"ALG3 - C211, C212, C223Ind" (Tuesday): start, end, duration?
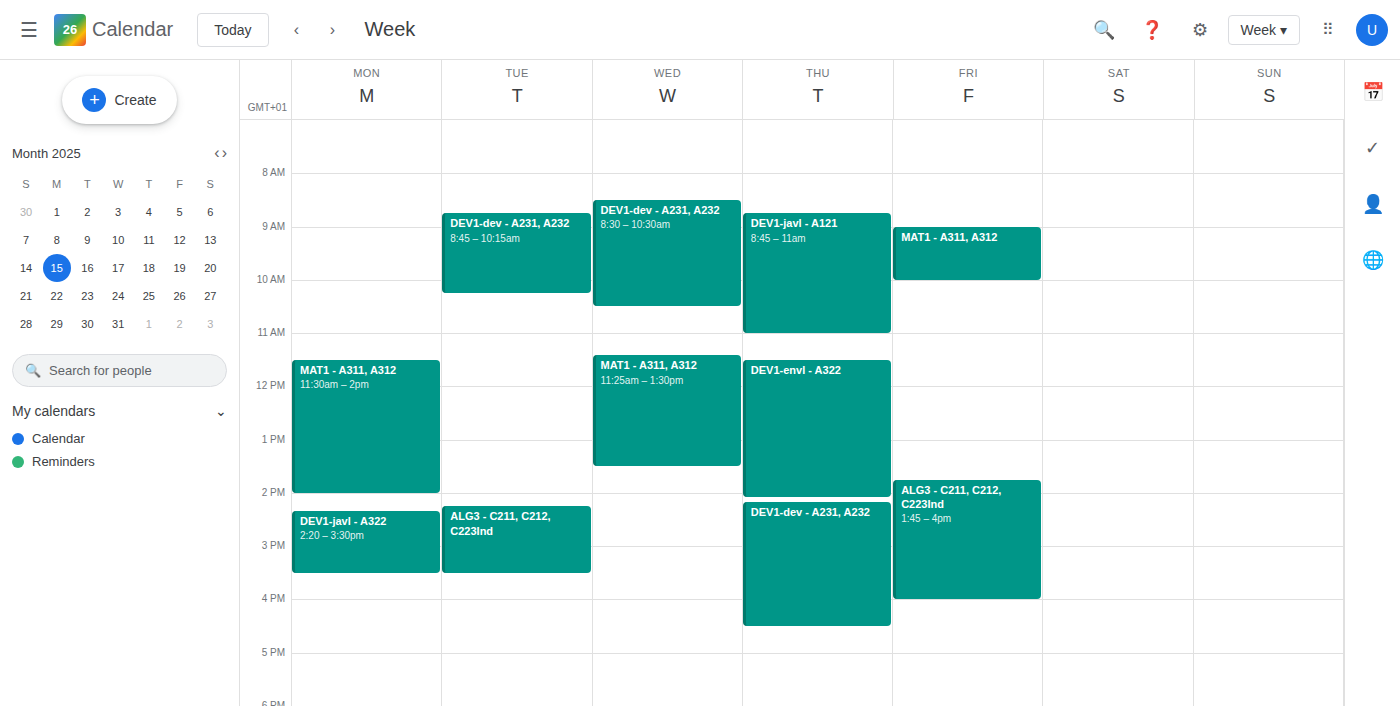
2:15 PM to 3:30 PM, 1 hour 15 minutes